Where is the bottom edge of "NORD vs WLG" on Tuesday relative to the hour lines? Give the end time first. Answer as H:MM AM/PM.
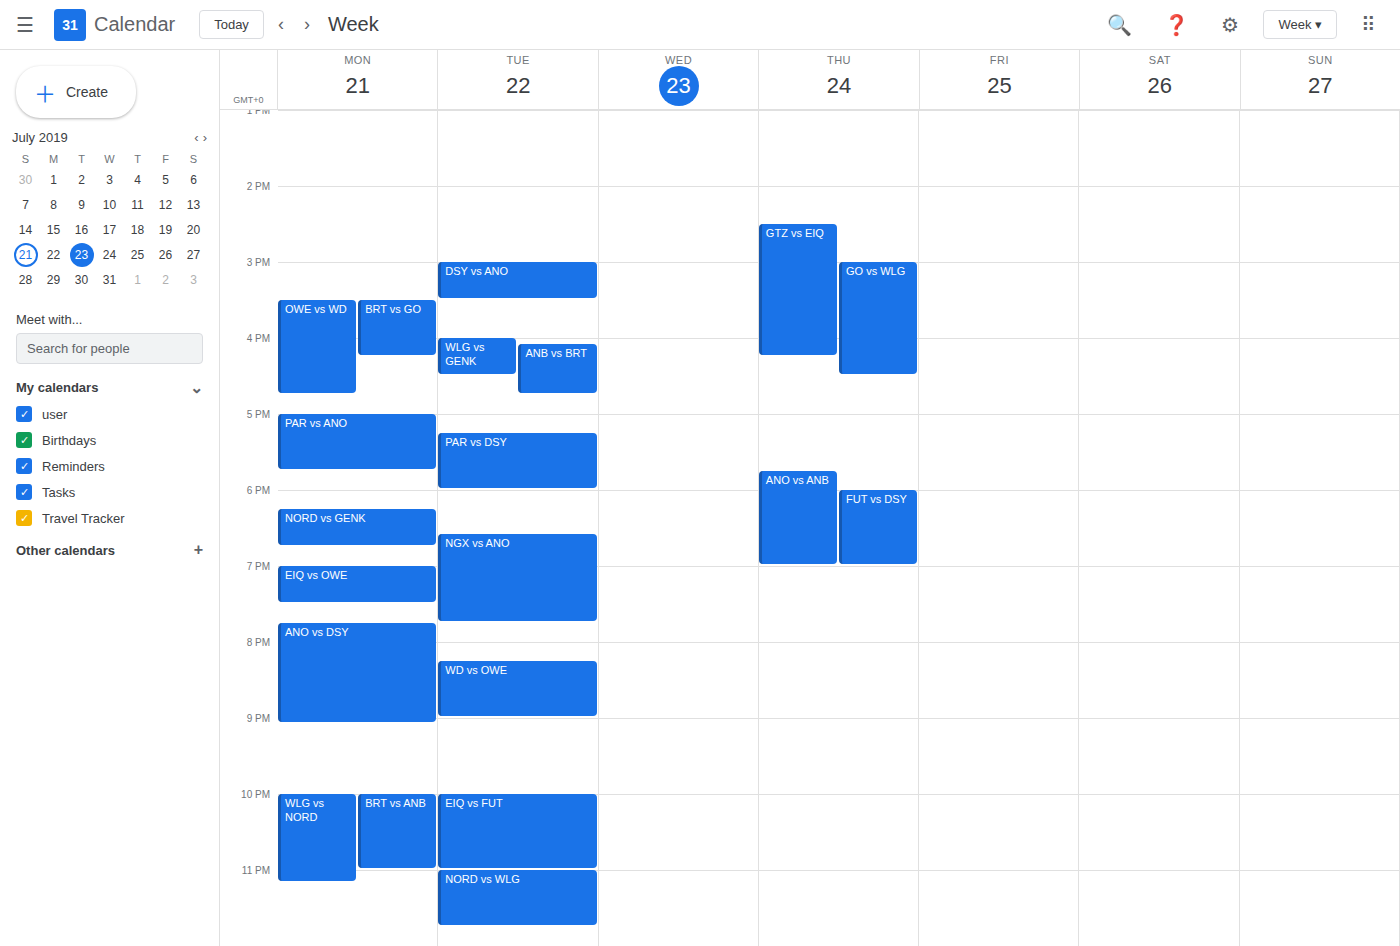
11:45 PM -- neither: three quarters of the way from the 11 PM line to the 12 AM line.